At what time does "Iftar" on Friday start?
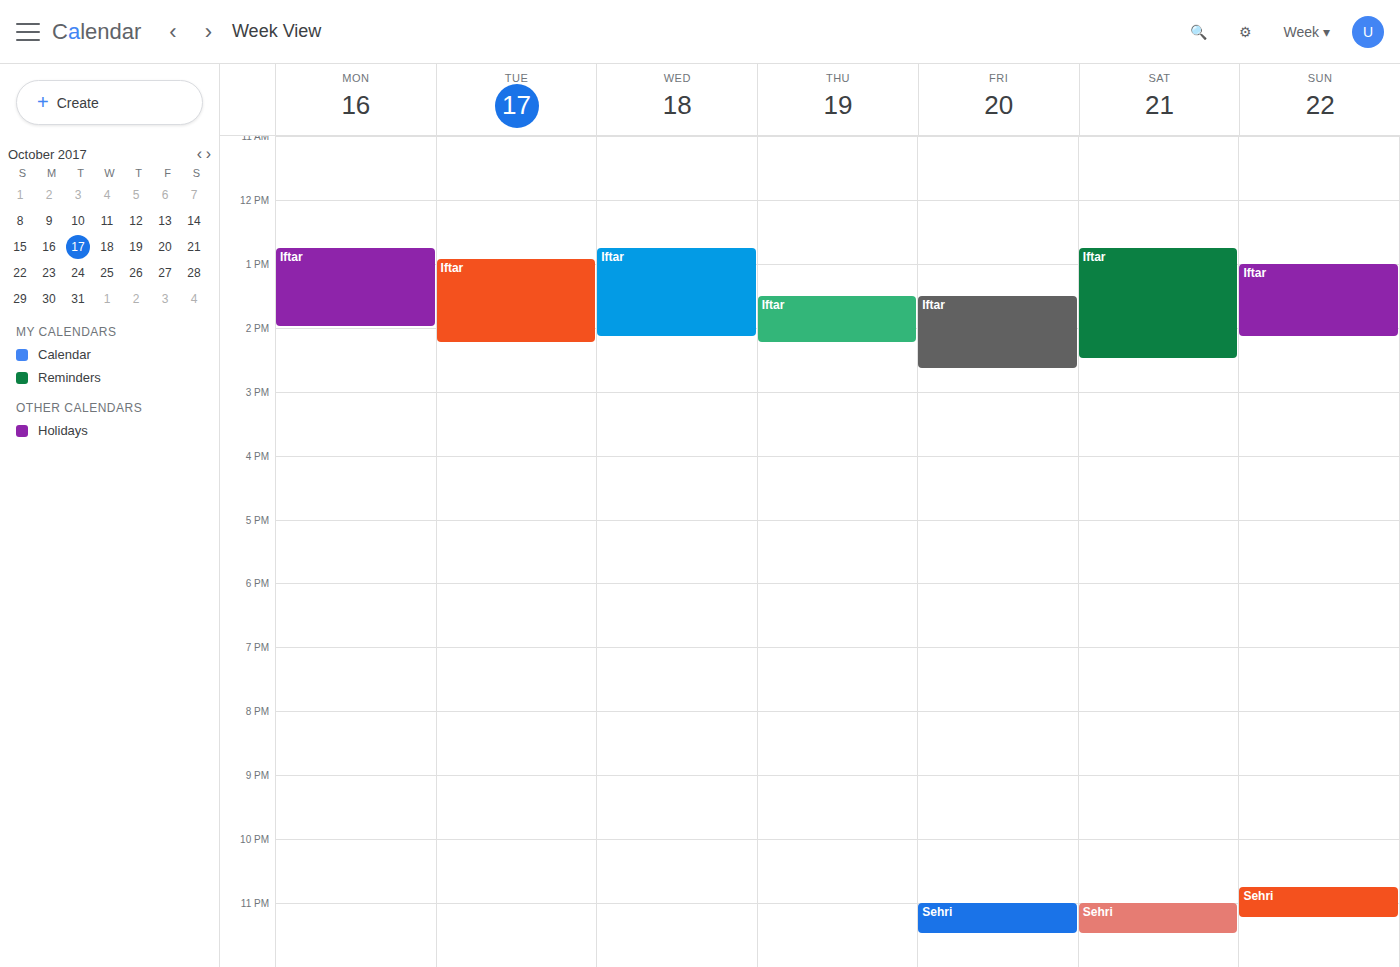
1:30 PM